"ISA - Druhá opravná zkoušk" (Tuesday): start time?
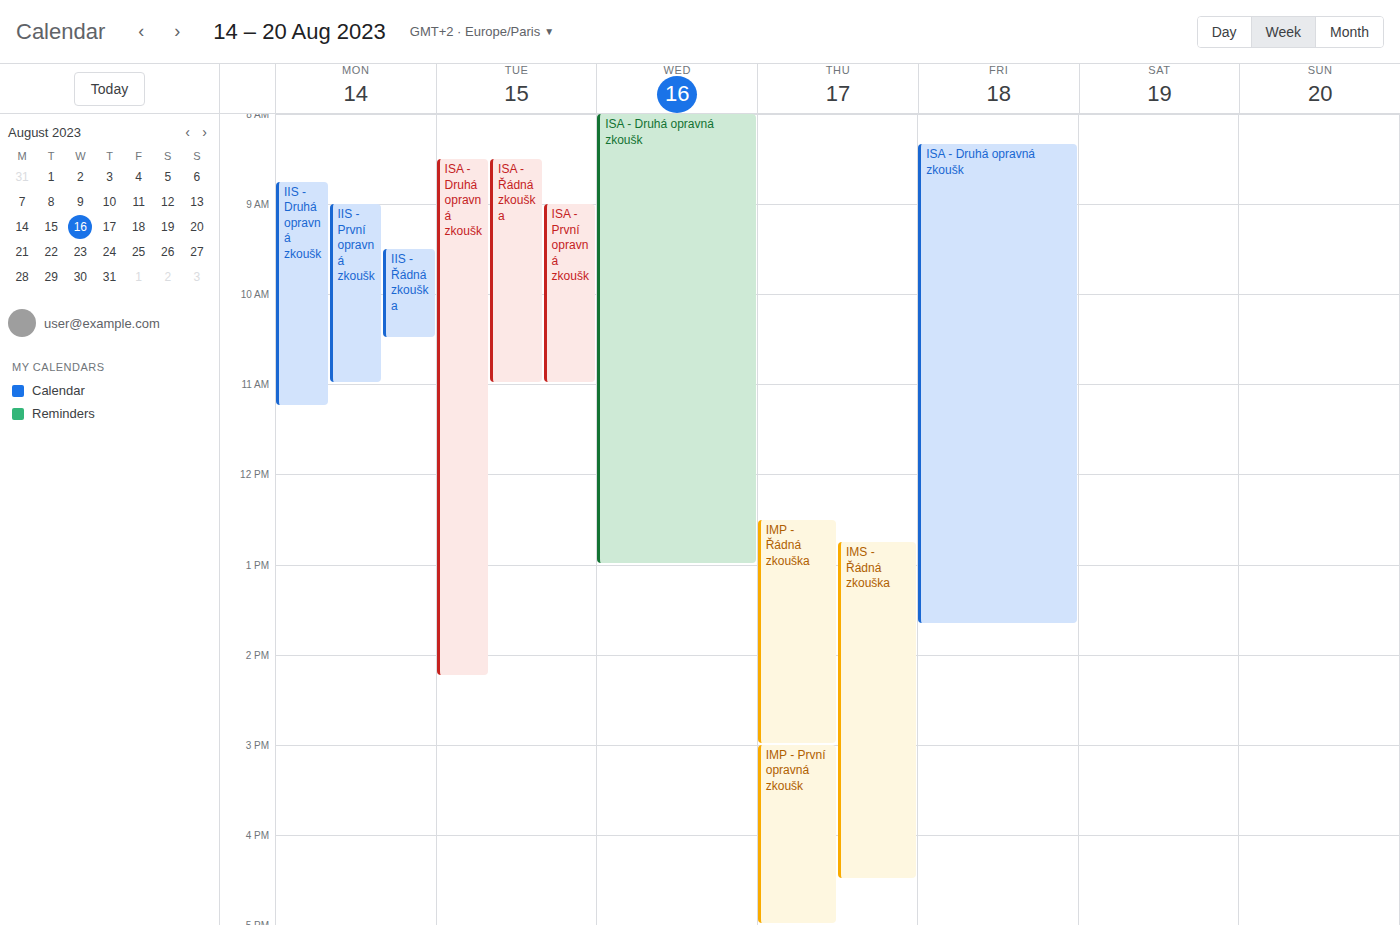
8:30 AM